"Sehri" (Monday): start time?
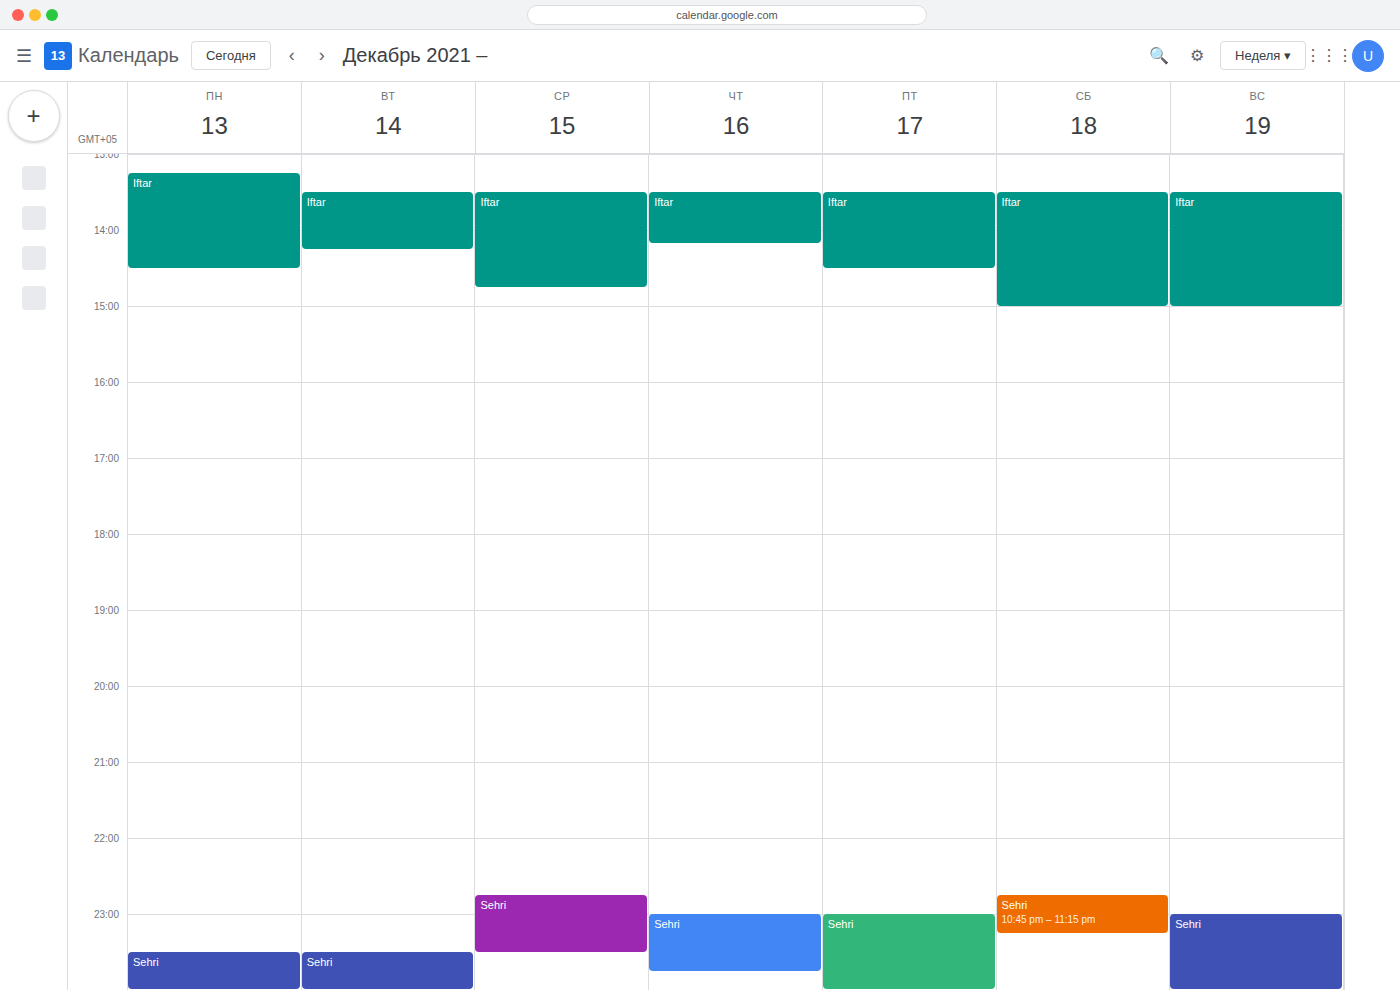
11:30 PM